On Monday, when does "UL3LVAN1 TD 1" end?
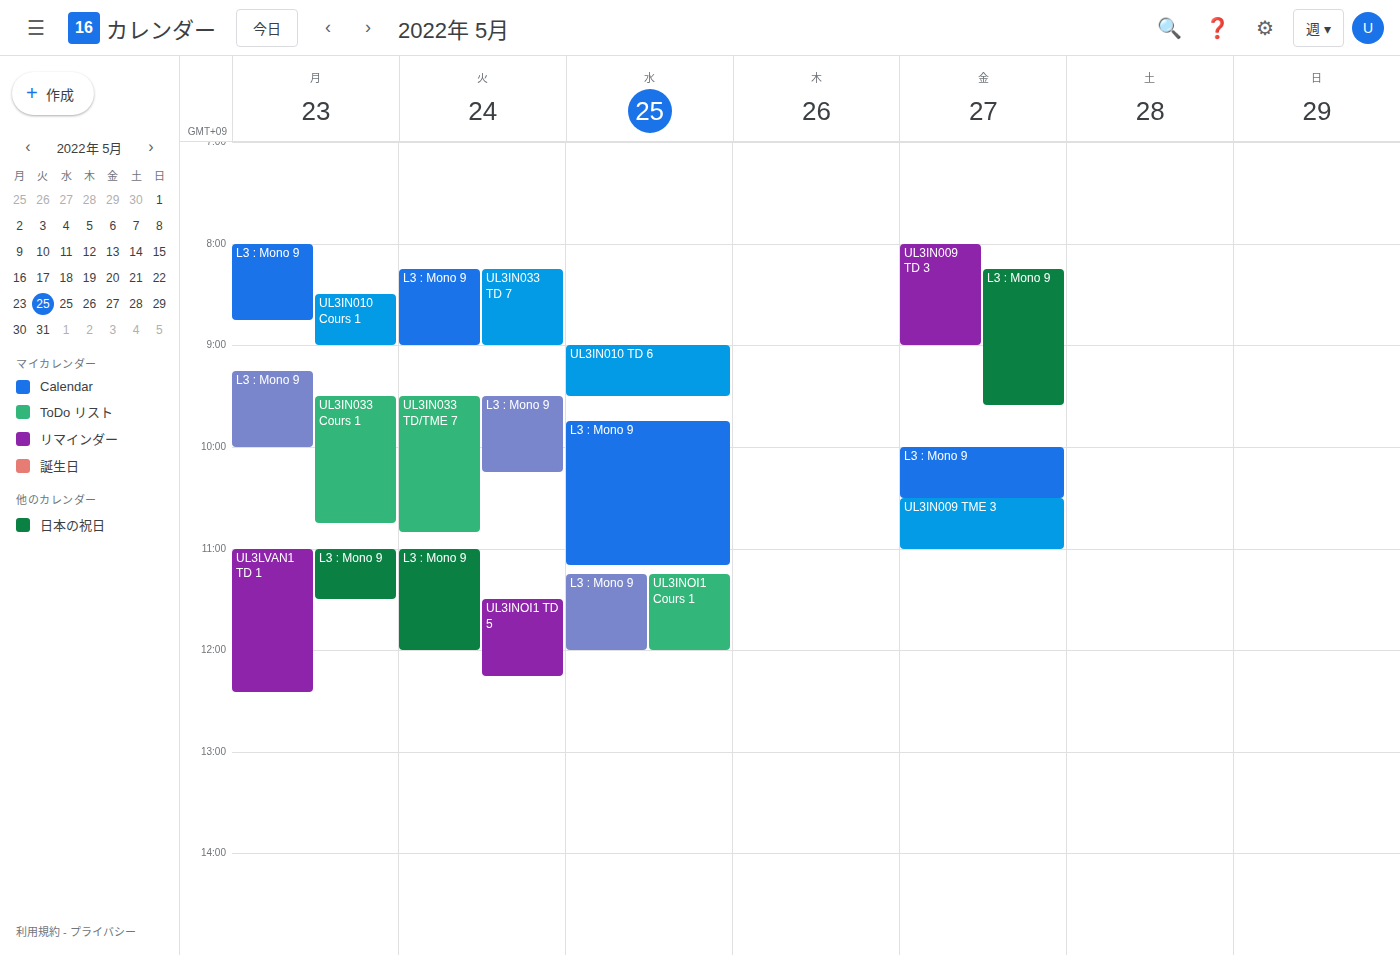
12:25 PM